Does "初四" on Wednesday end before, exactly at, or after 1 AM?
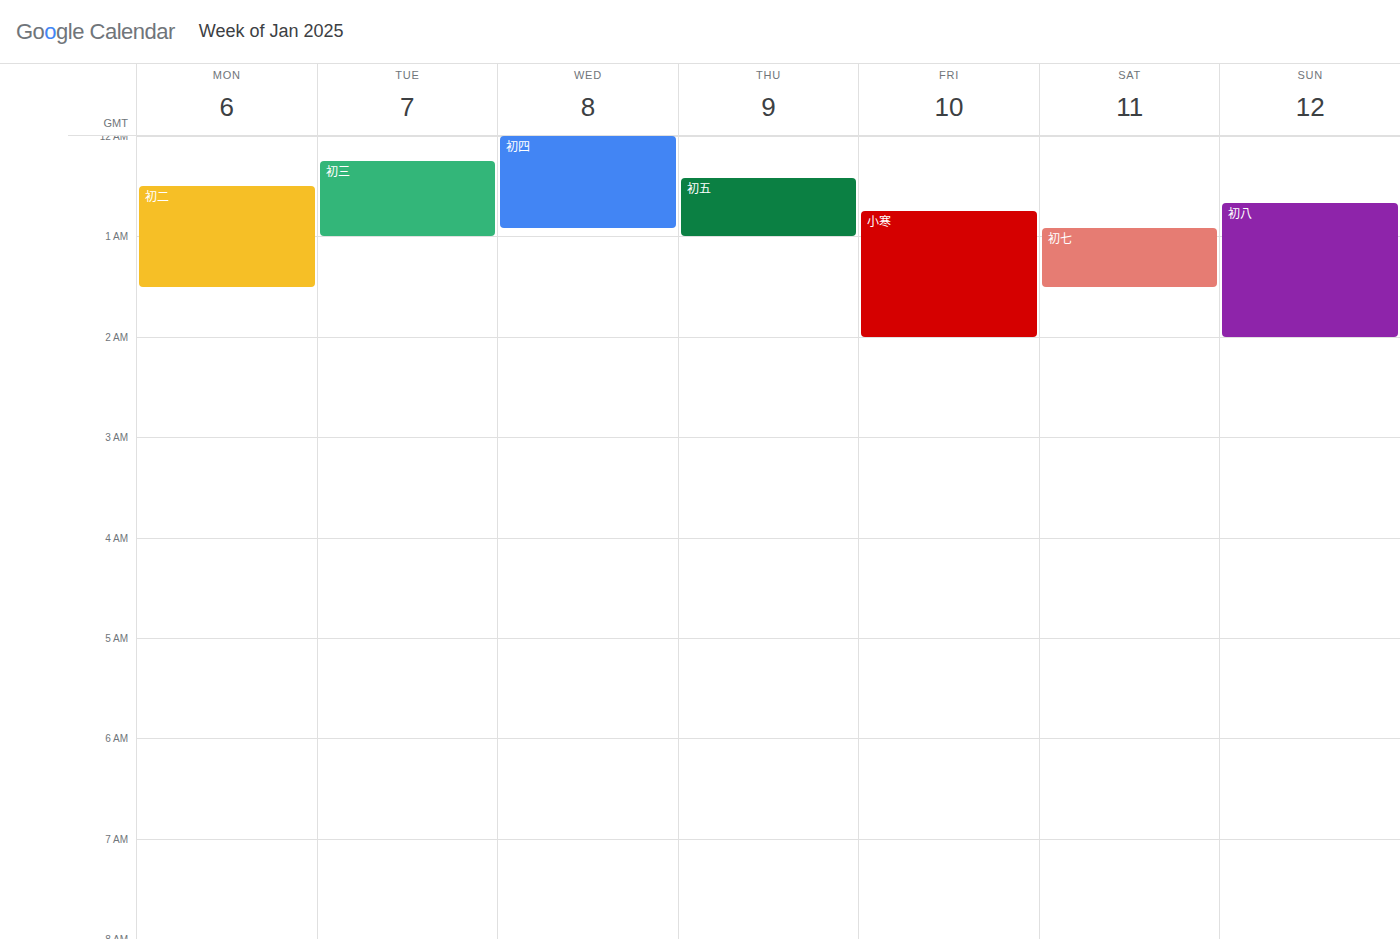
12:55 AM -- before 1 AM, 5 minutes above the 1 AM line.